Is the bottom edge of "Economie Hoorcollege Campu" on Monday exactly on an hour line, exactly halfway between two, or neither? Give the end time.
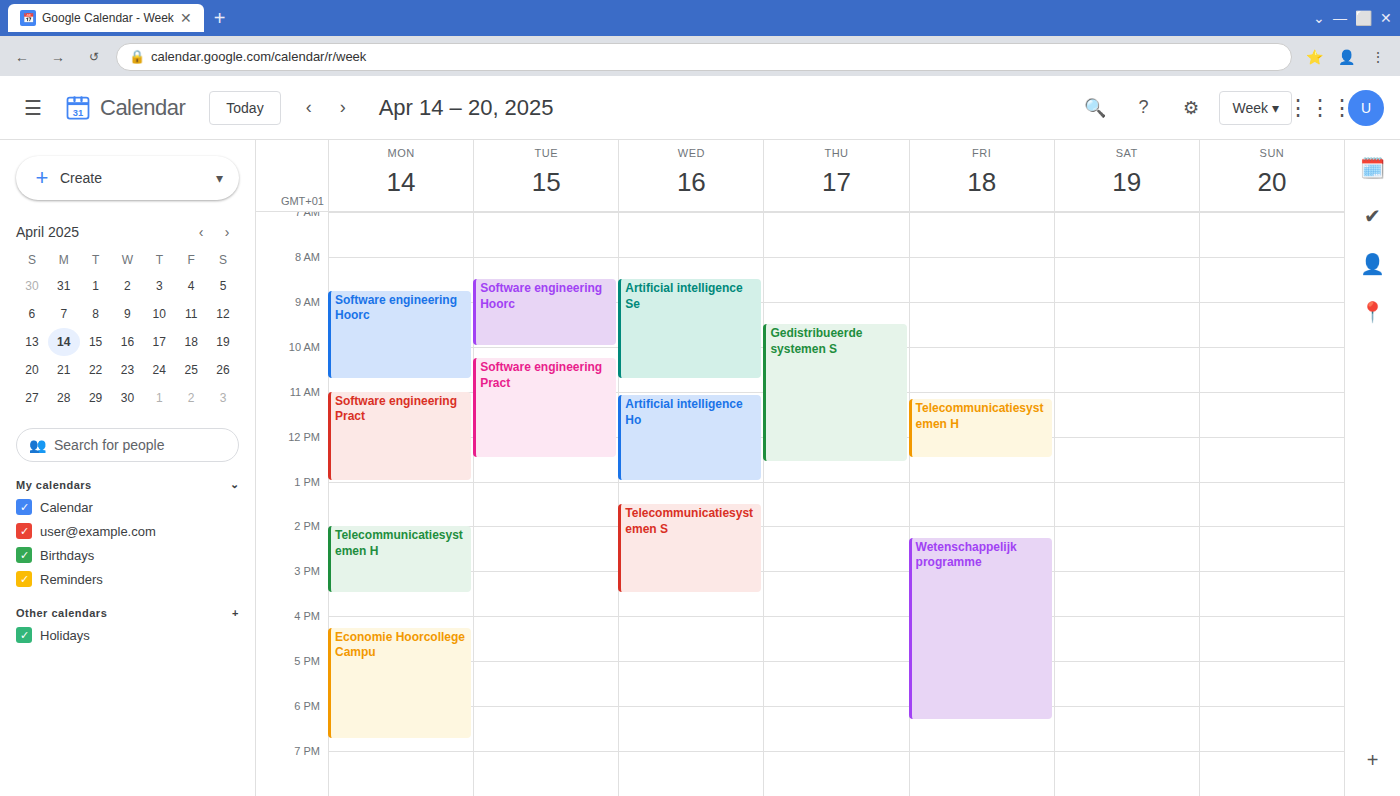
18:45 -- neither: three quarters of the way from the 18:00 line to the 19:00 line.